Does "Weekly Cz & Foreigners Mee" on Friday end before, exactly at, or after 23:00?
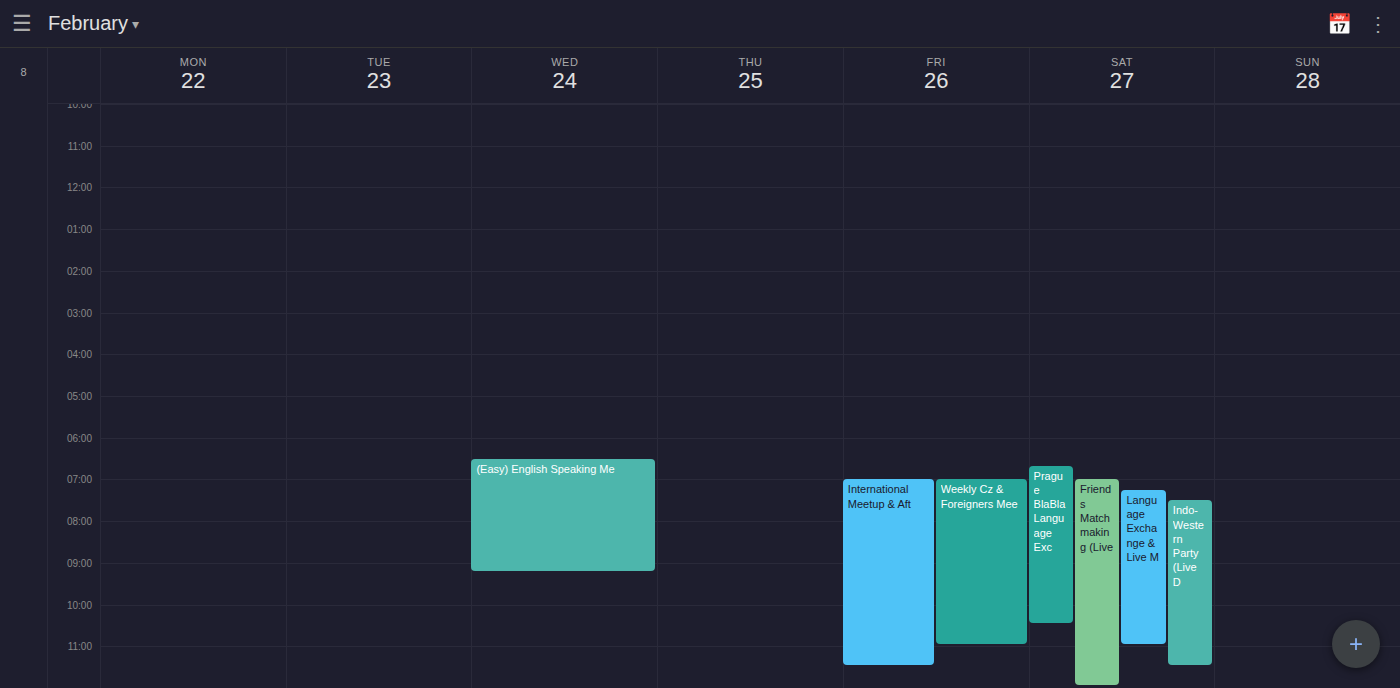
23:00 -- exactly at 23:00, on the 23:00 line.